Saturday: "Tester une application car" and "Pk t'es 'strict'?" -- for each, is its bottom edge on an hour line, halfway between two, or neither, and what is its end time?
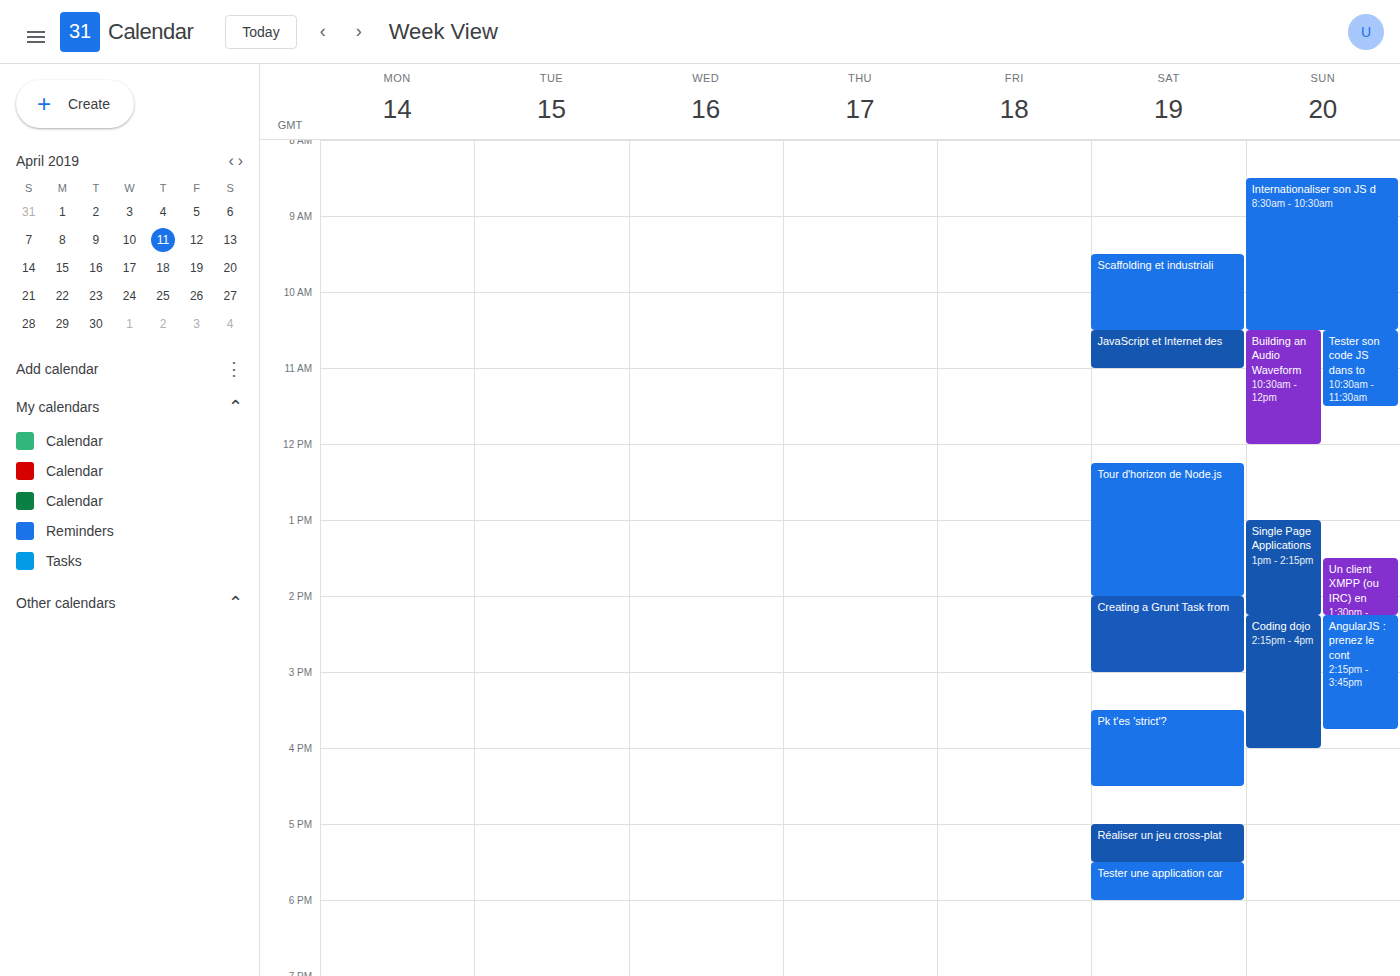
"Tester une application car": 6:00 PM, exactly on the 6 PM line. "Pk t'es 'strict'?": 4:30 PM, halfway between the 4 PM and 5 PM lines.